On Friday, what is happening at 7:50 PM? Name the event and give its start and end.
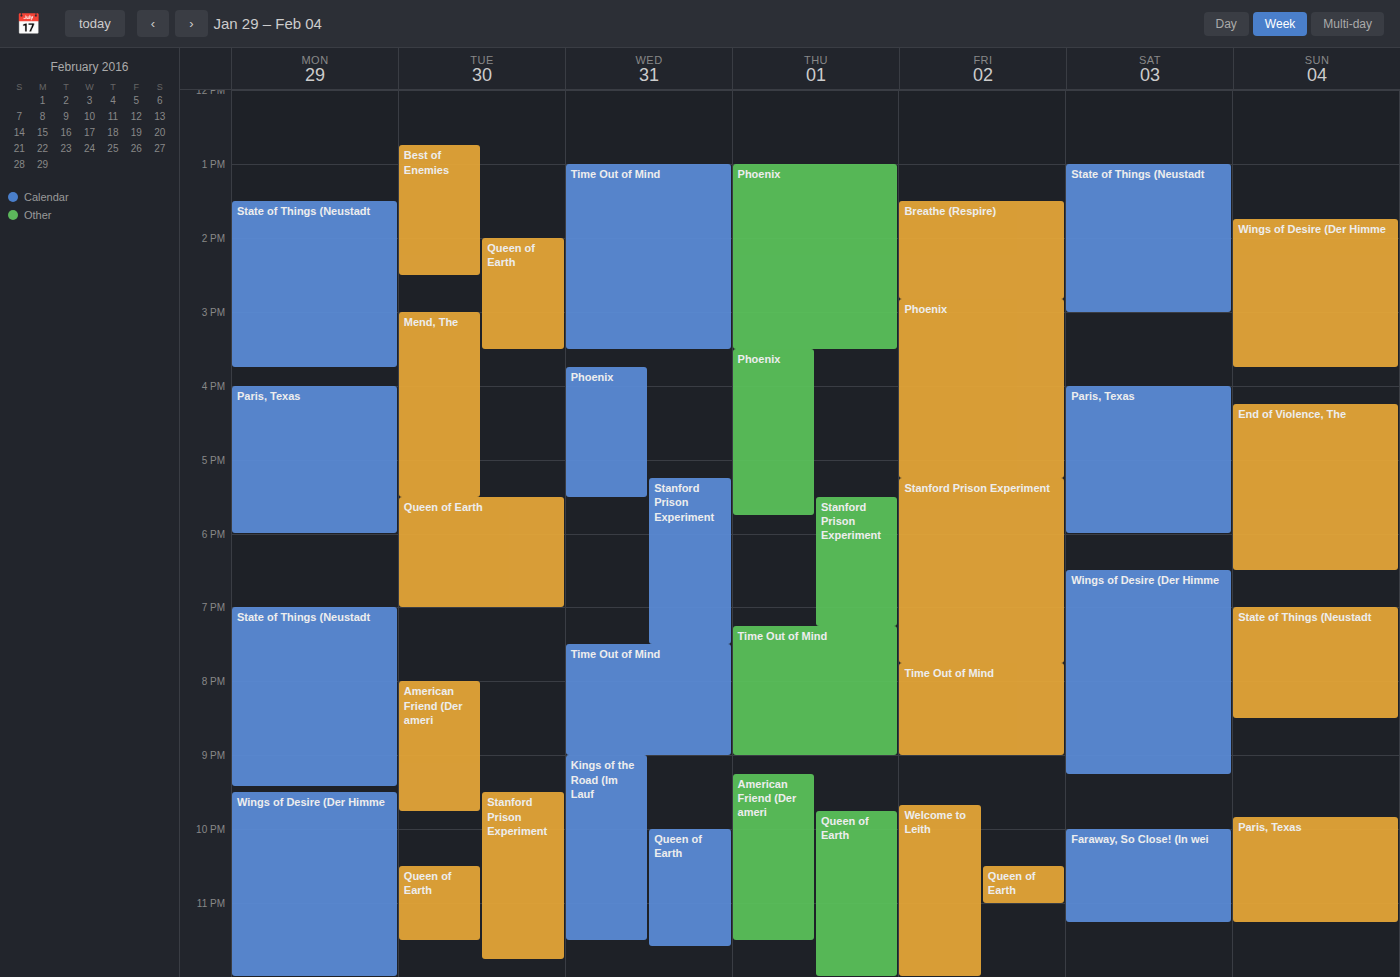
"Time Out of Mind", 7:45 PM to 9:00 PM